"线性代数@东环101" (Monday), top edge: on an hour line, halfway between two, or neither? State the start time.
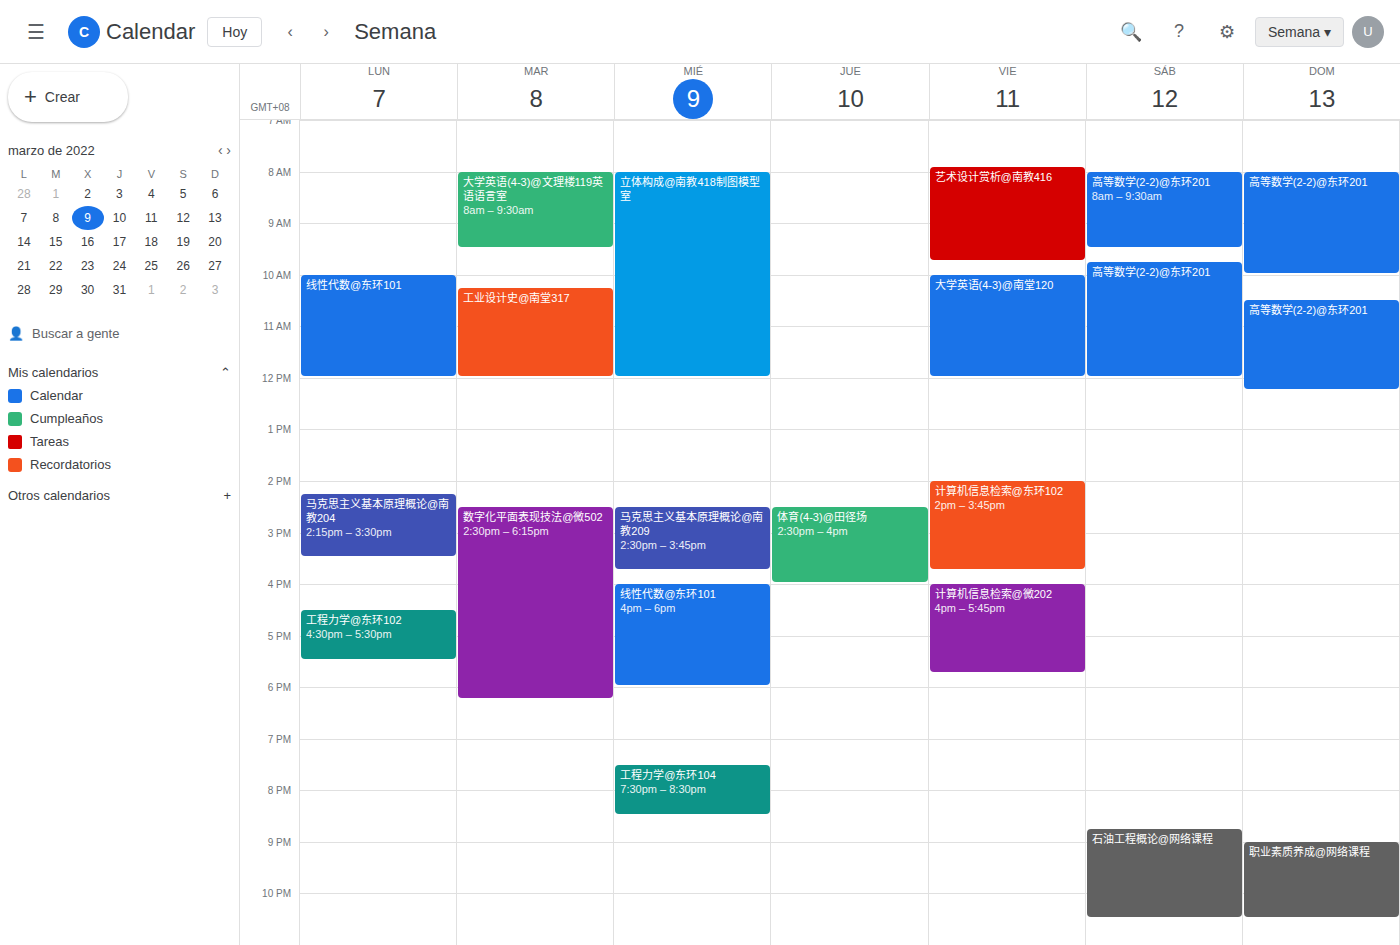
10:00 AM -- exactly on the 10 AM line.